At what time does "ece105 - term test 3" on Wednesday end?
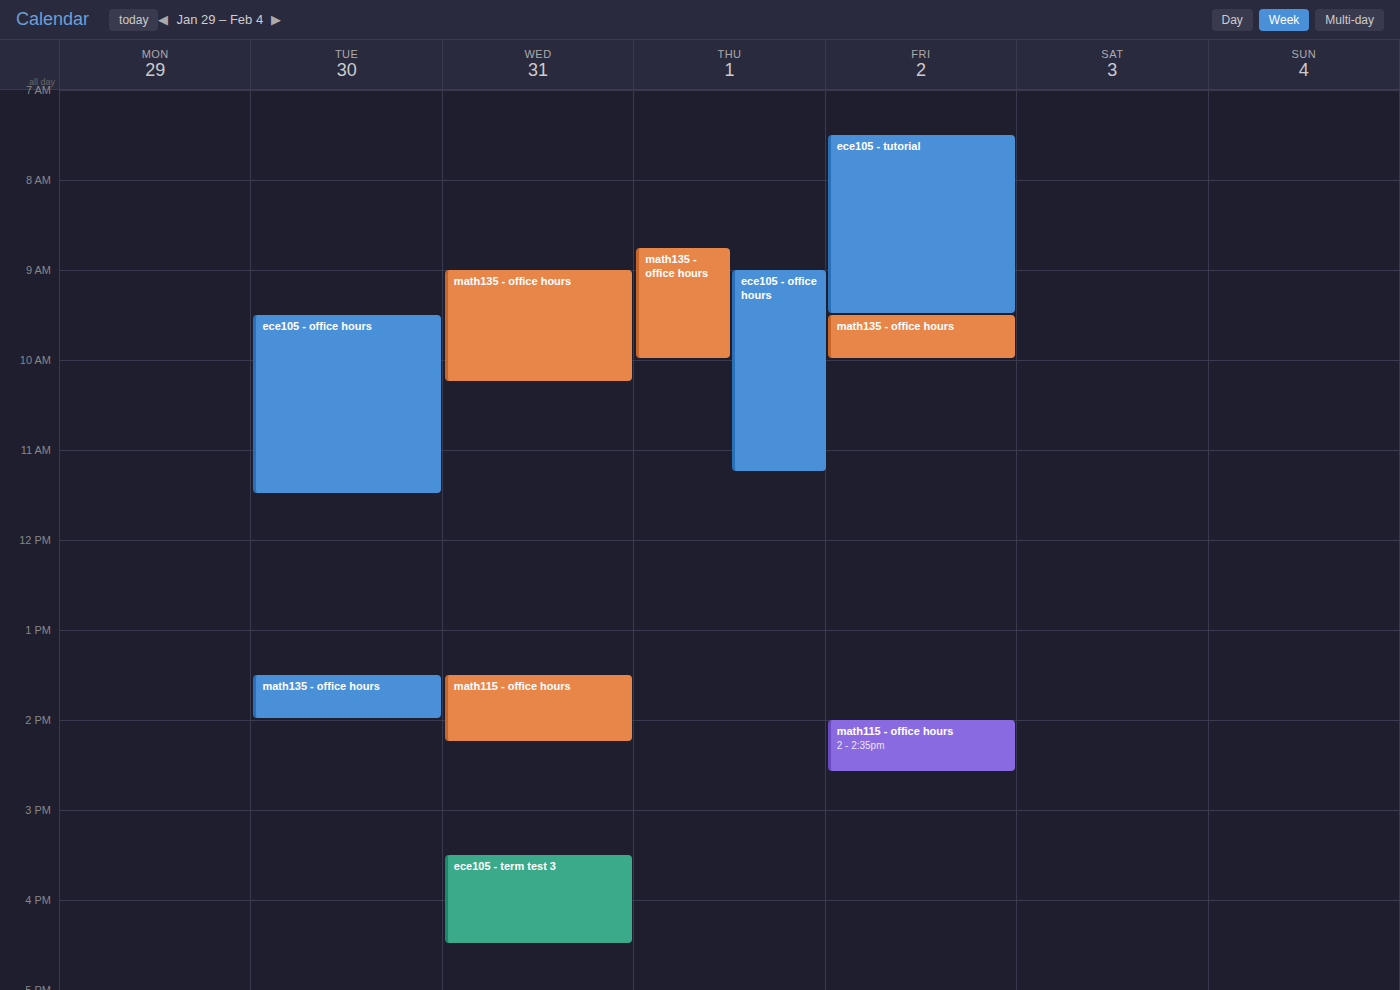
4:30 PM